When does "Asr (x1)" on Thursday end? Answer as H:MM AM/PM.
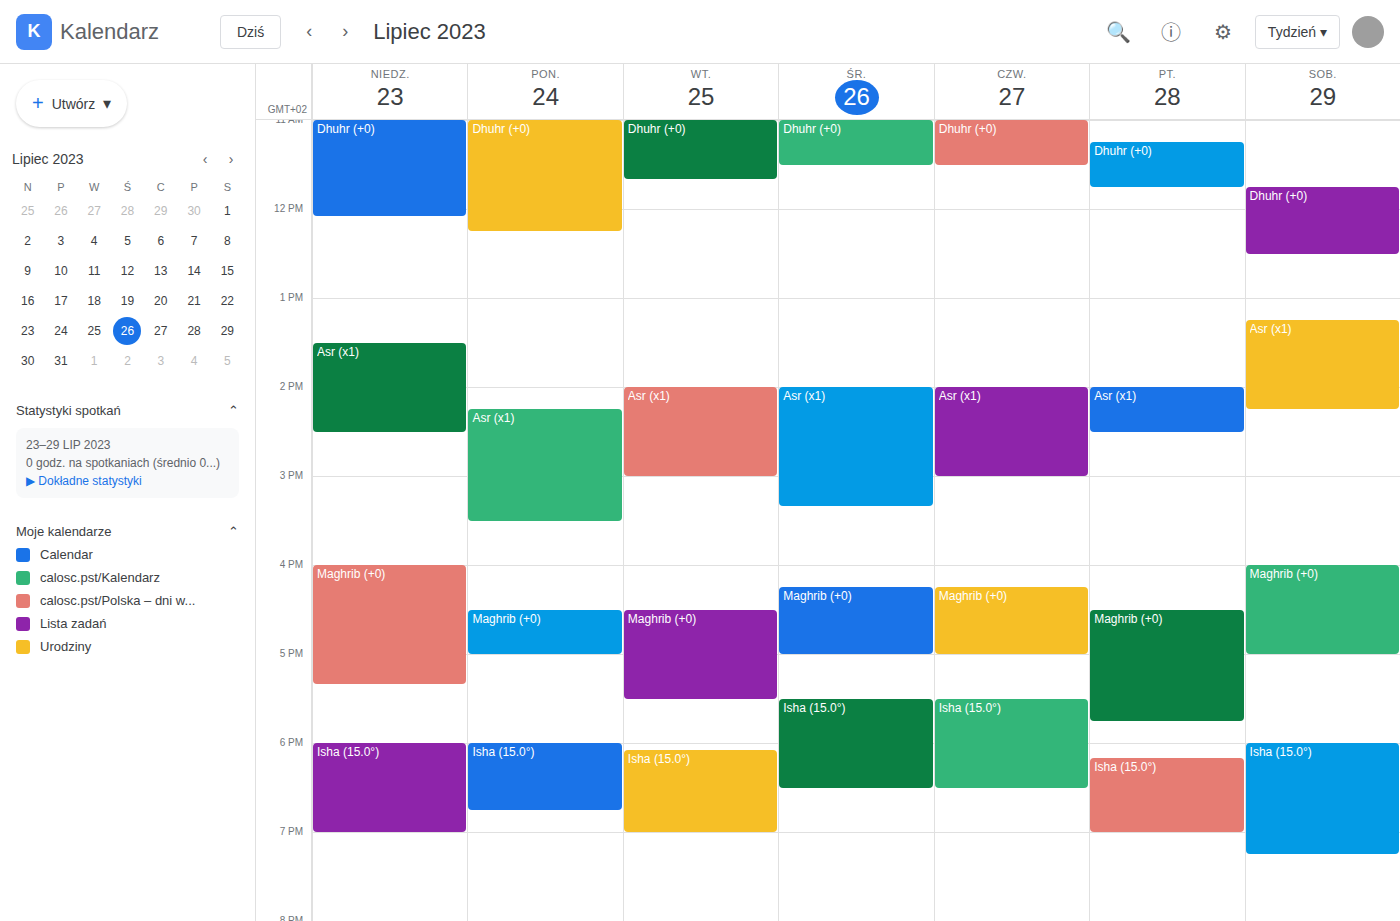
3:00 PM